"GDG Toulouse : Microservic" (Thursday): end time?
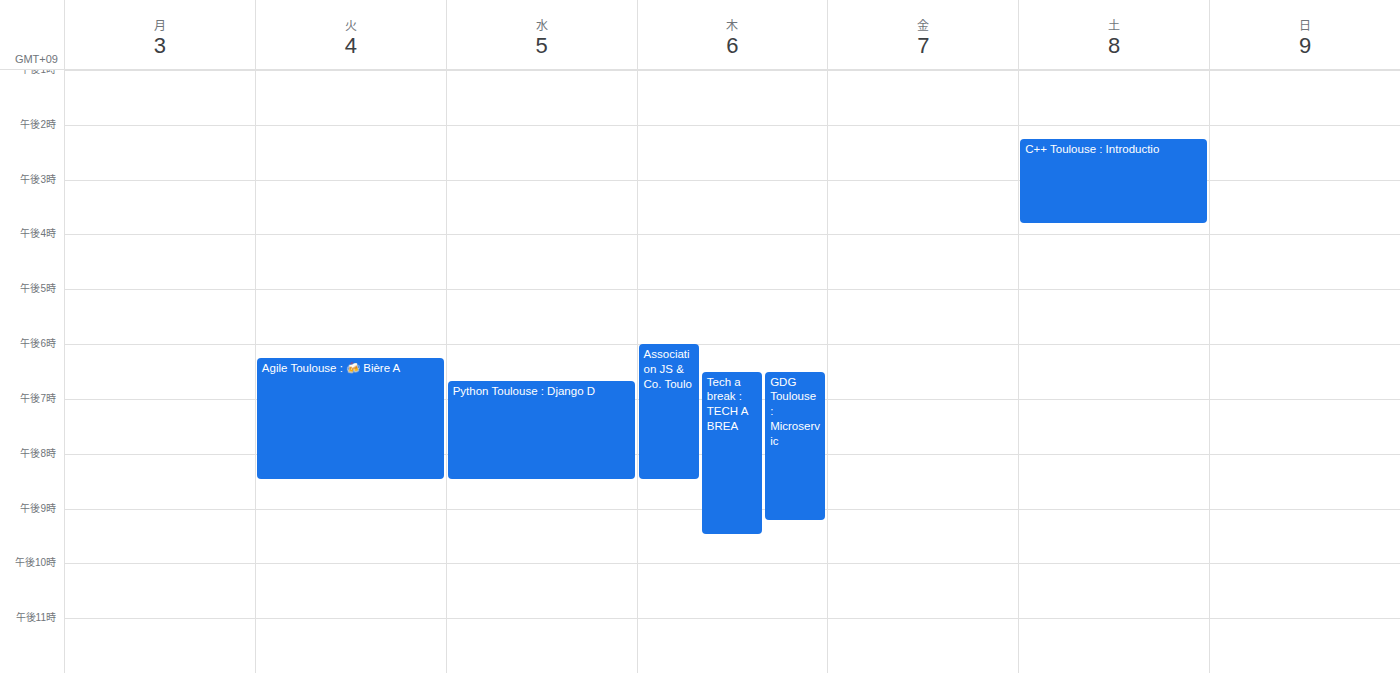
9:15 PM